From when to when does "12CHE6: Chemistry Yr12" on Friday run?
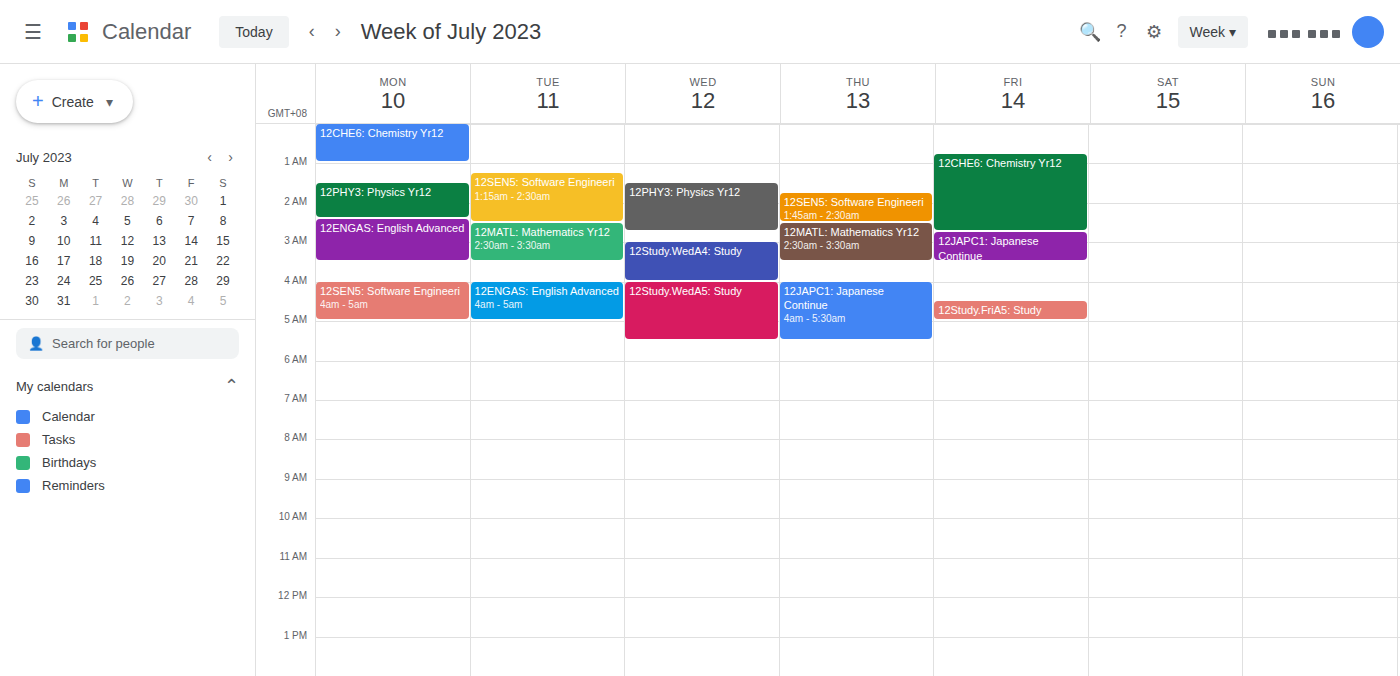
00:45 to 02:45